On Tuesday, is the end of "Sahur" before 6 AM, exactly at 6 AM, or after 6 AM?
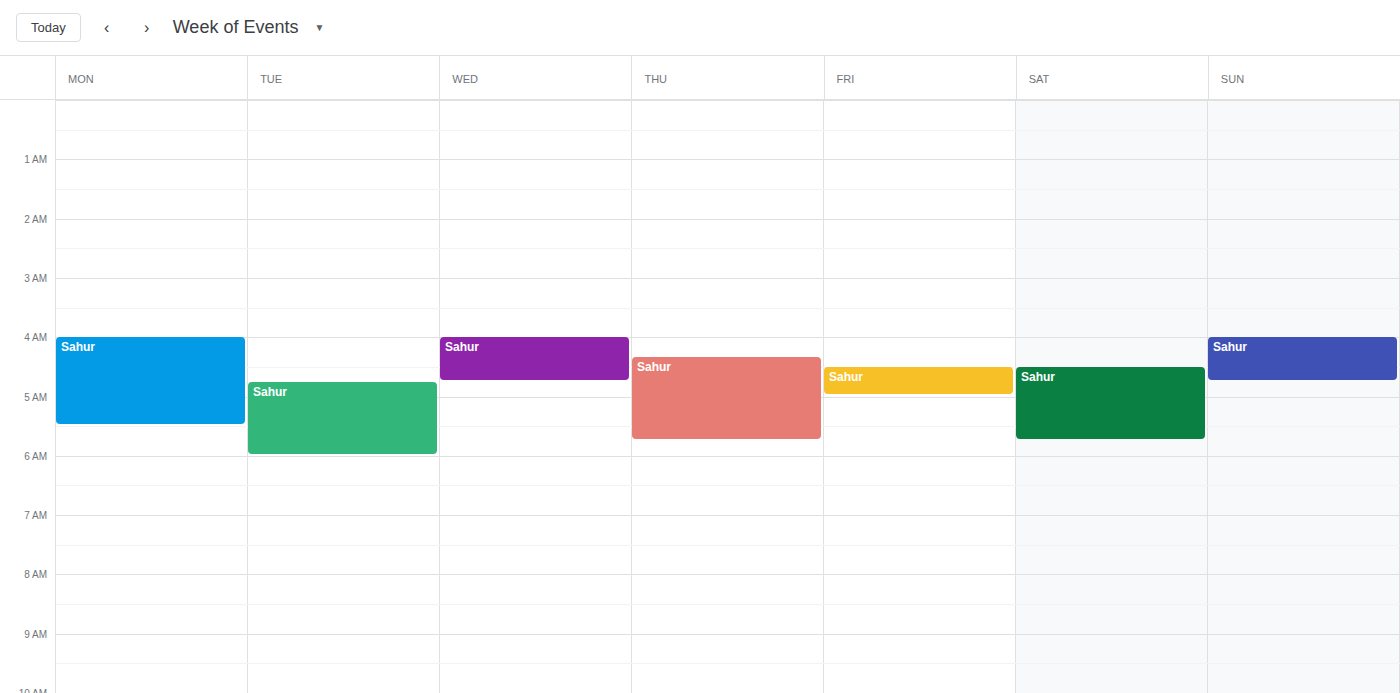
6:00 AM -- exactly at 6 AM, on the 6 AM line.